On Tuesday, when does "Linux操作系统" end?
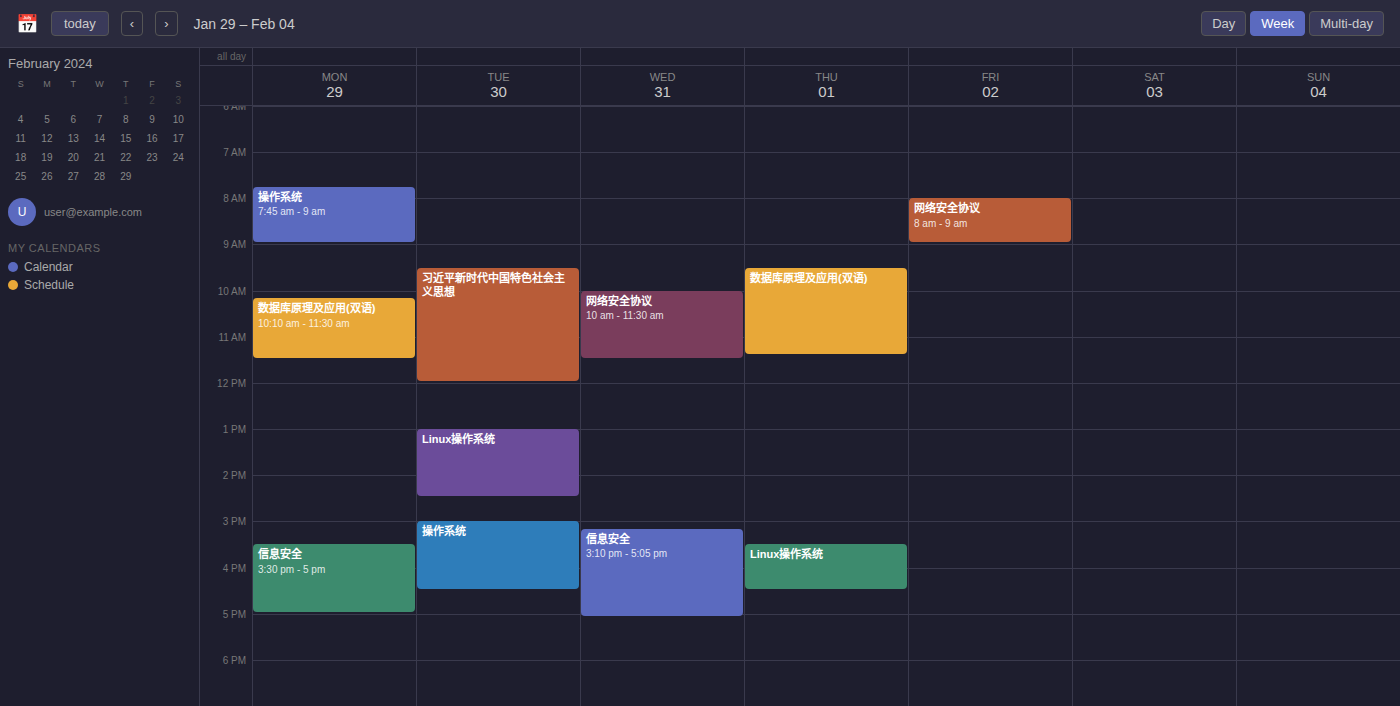
2:30 PM